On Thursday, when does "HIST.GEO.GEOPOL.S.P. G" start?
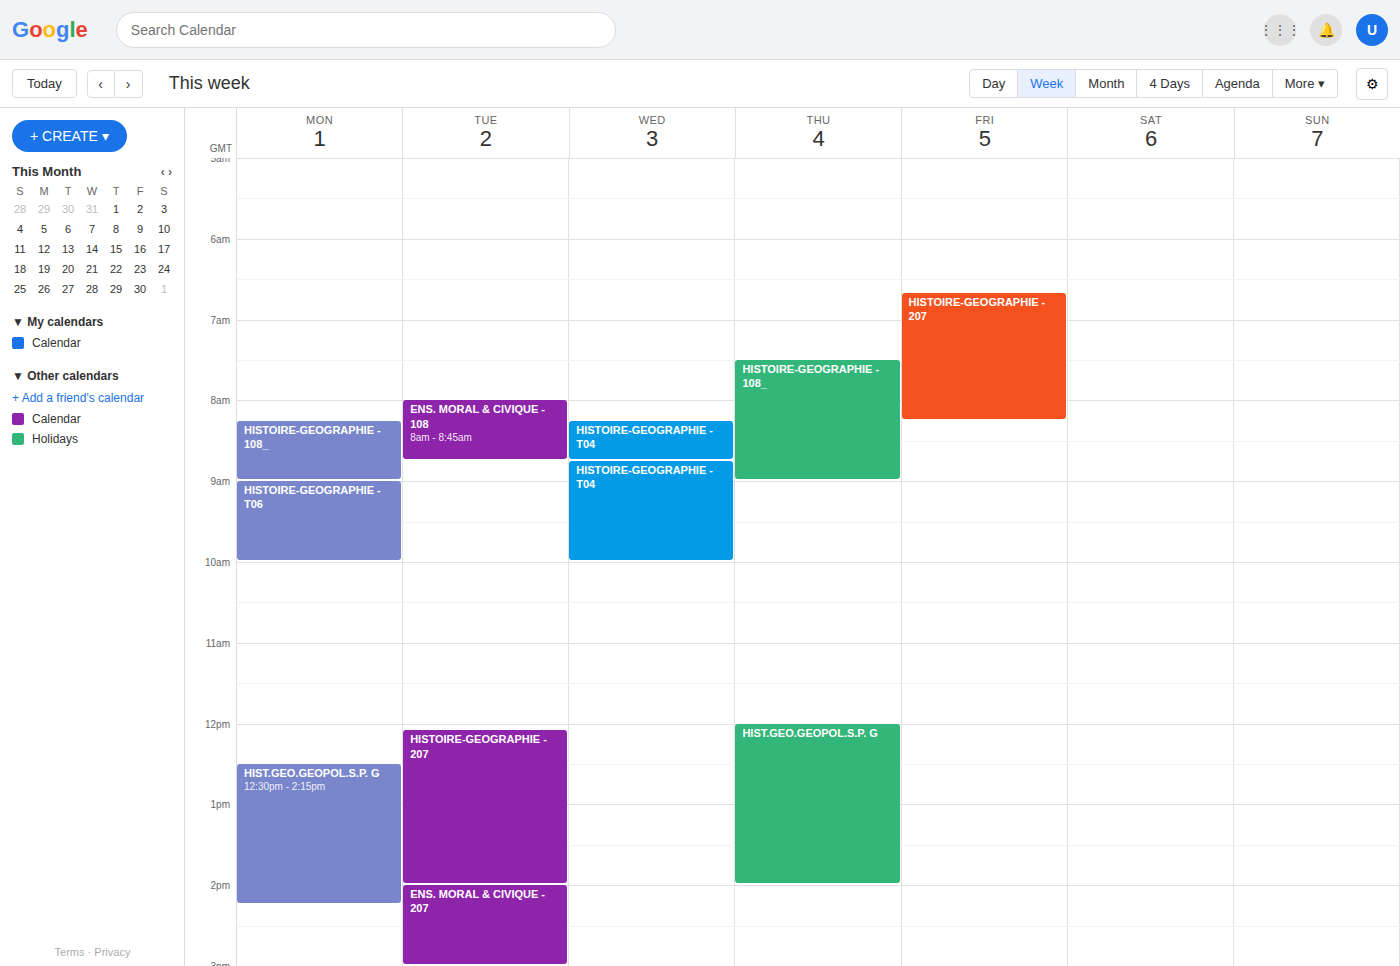
12:00 PM